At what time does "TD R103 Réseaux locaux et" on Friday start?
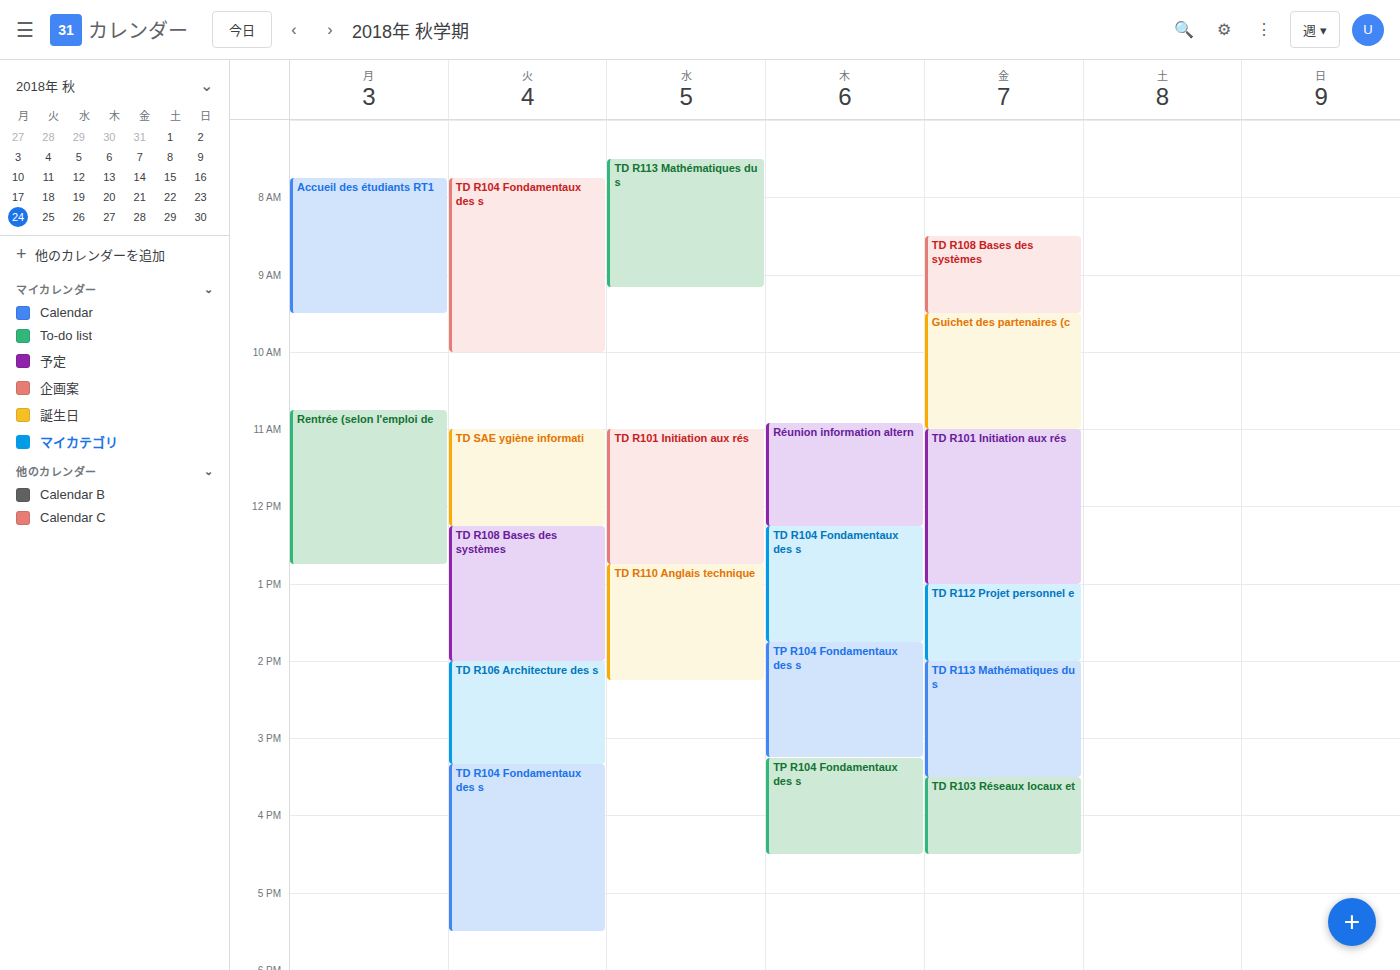
3:30 PM